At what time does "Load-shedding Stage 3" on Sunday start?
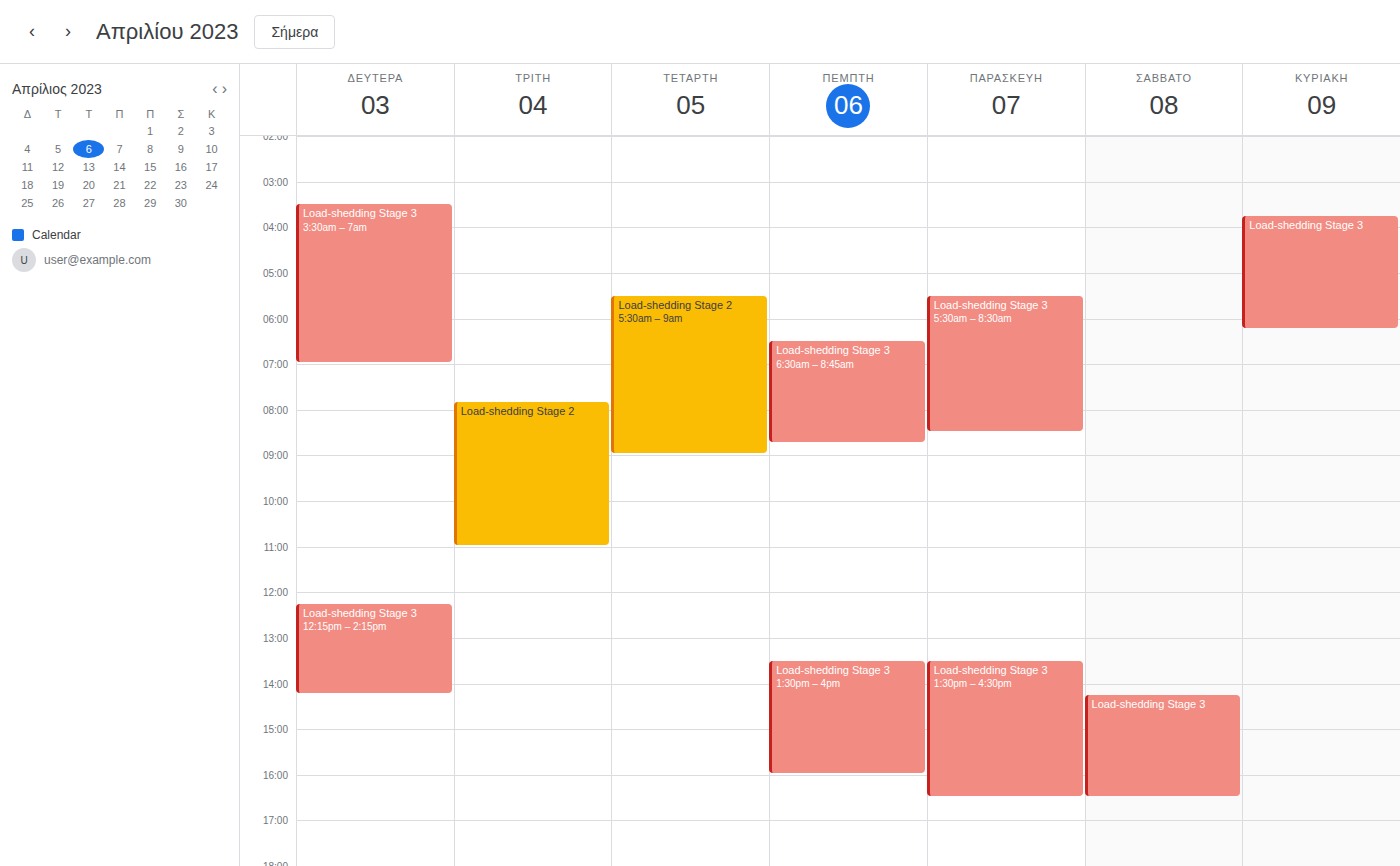
3:45 AM